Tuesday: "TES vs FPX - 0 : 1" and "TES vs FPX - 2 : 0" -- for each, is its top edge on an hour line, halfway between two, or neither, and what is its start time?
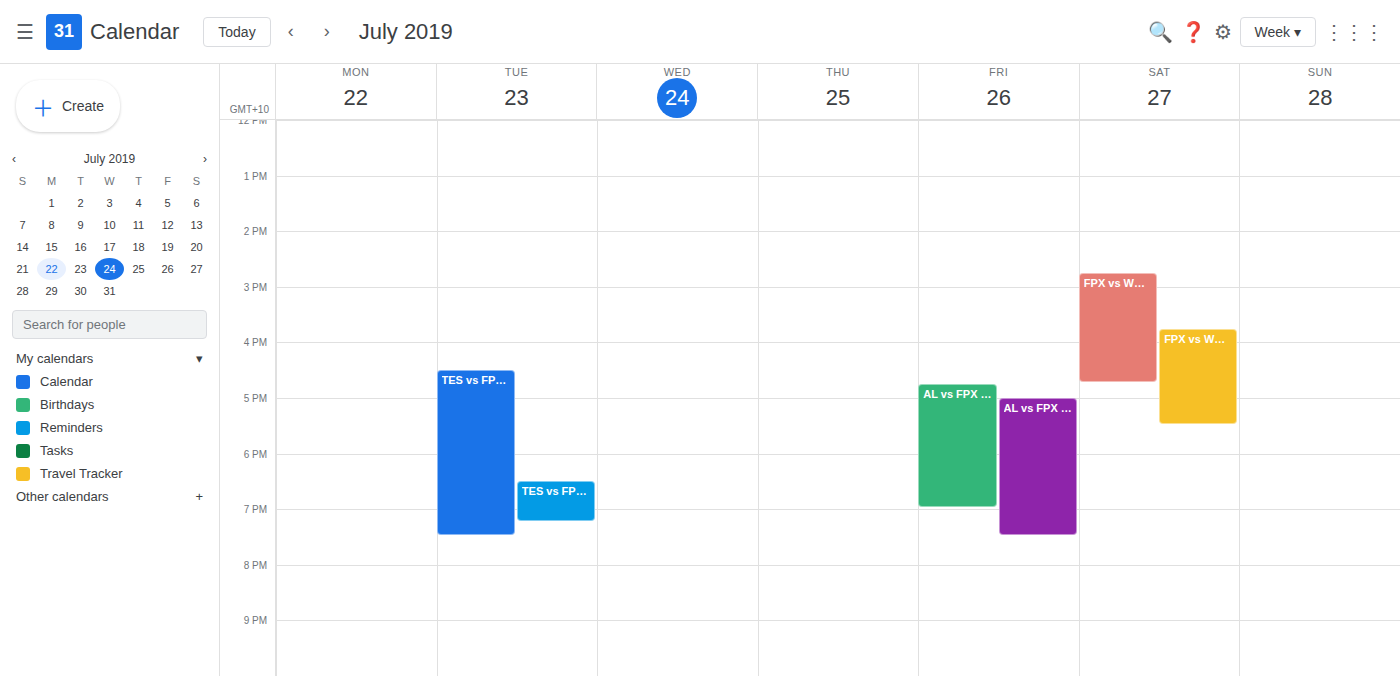
"TES vs FPX - 0 : 1": 4:30 PM, halfway between the 4 PM and 5 PM lines. "TES vs FPX - 2 : 0": 6:30 PM, halfway between the 6 PM and 7 PM lines.